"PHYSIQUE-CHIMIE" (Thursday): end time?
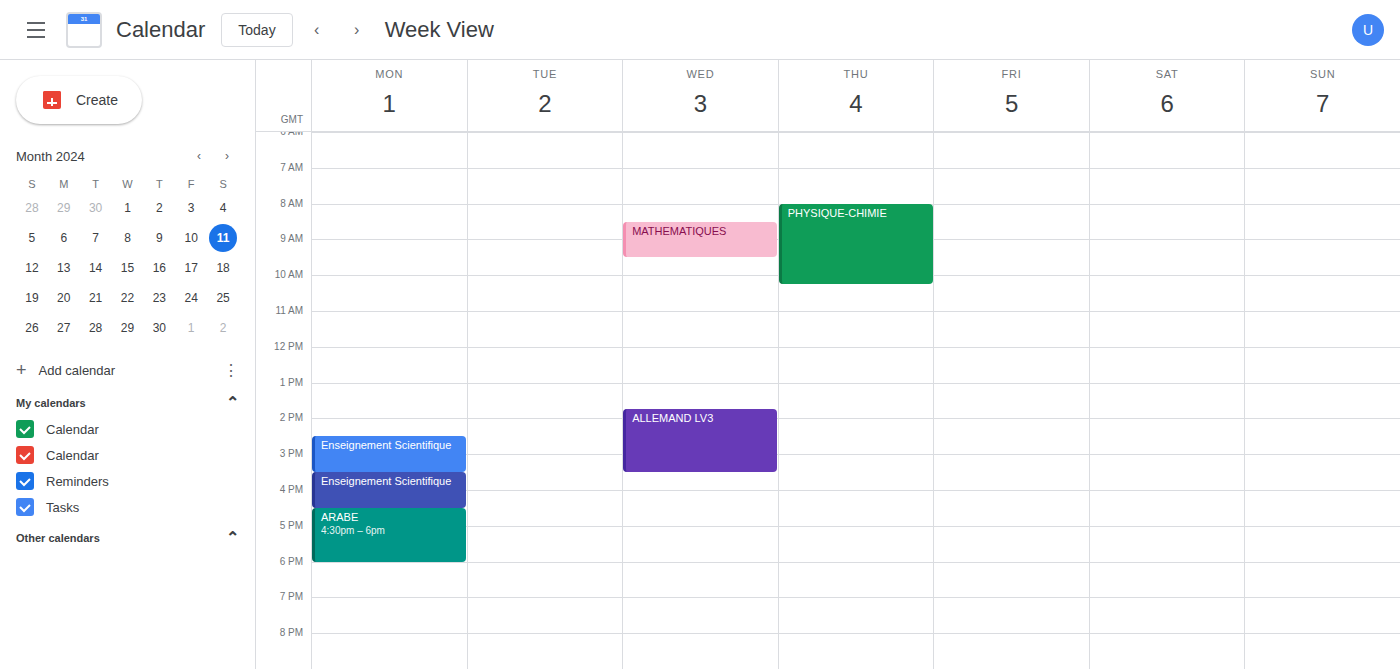
10:15